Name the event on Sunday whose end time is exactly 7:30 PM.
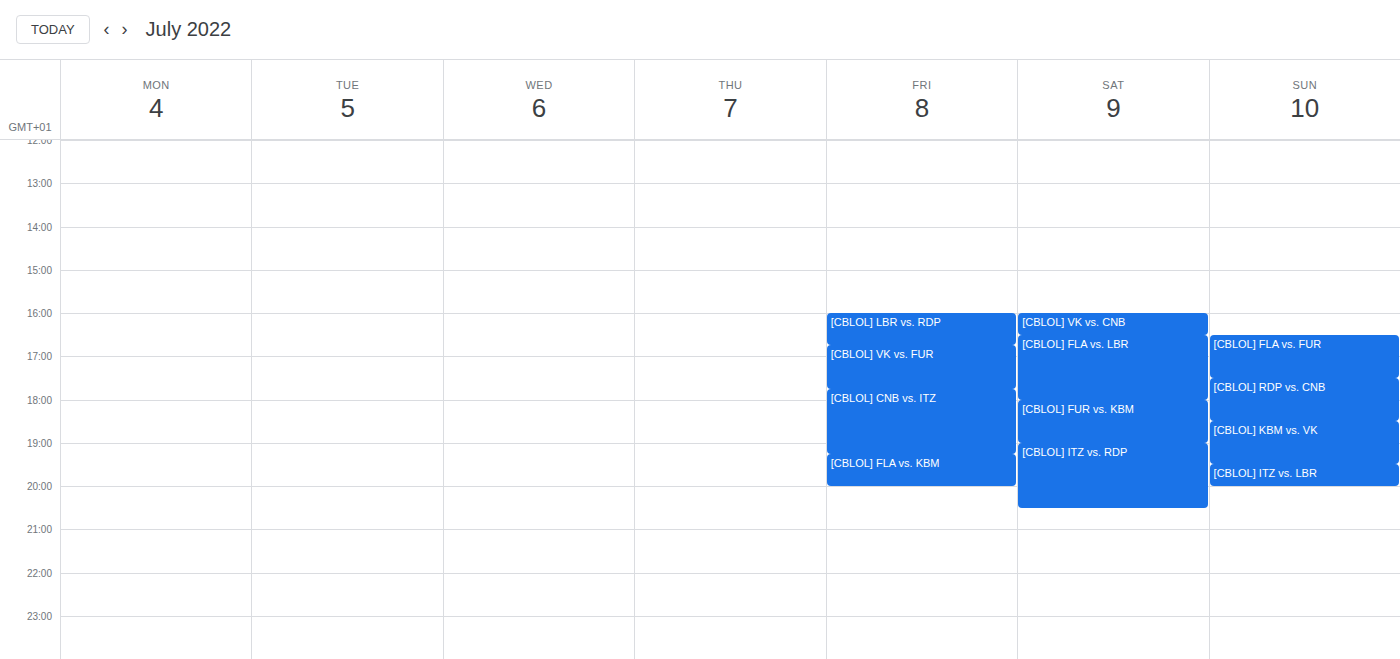
"[CBLOL] KBM vs. VK"